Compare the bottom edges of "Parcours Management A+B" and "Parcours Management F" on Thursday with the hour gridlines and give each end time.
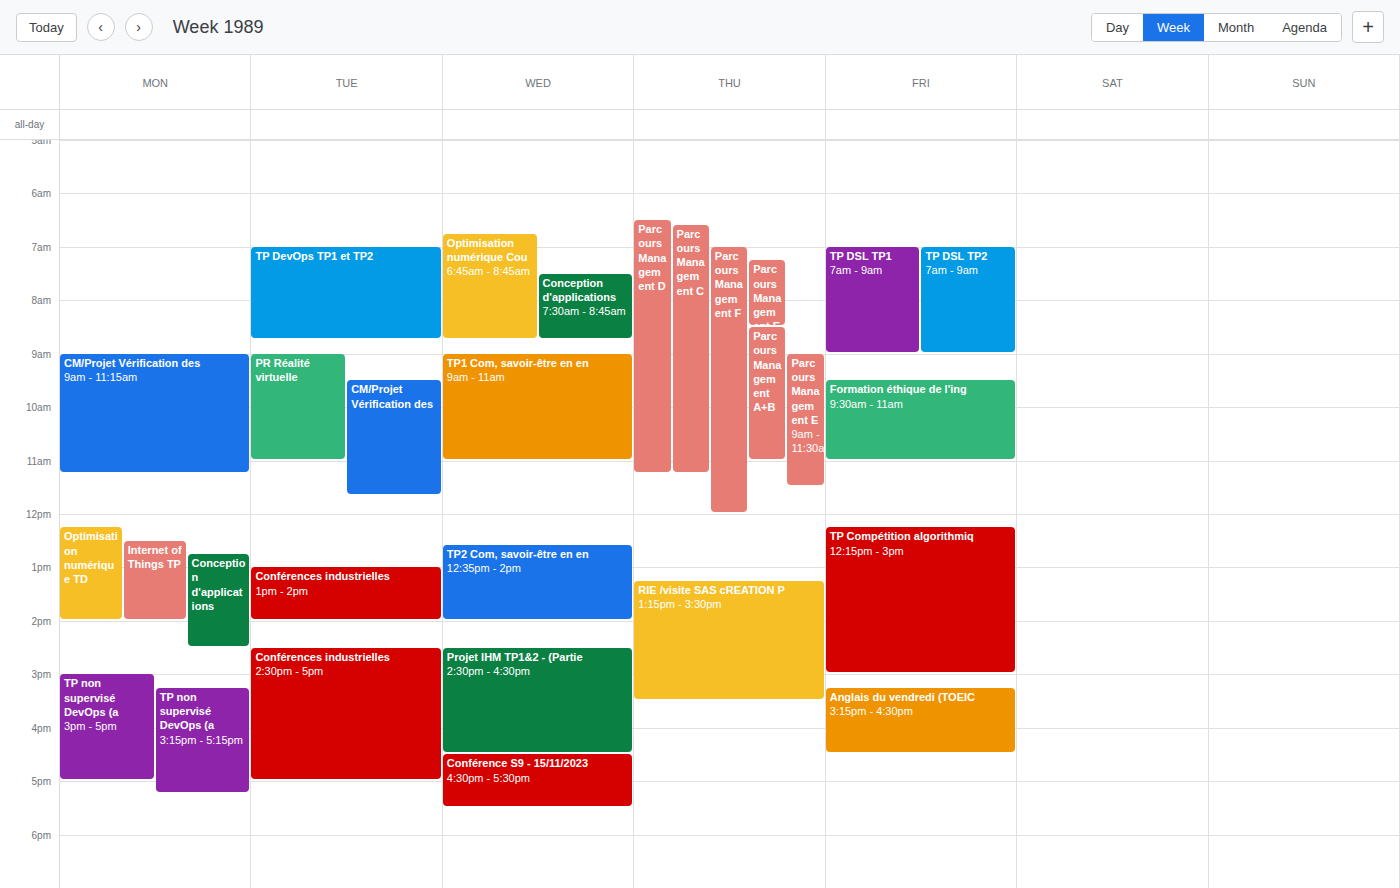
"Parcours Management A+B": 11:00 AM, exactly on the 11 AM line. "Parcours Management F": 12:00 PM, exactly on the 12 PM line.